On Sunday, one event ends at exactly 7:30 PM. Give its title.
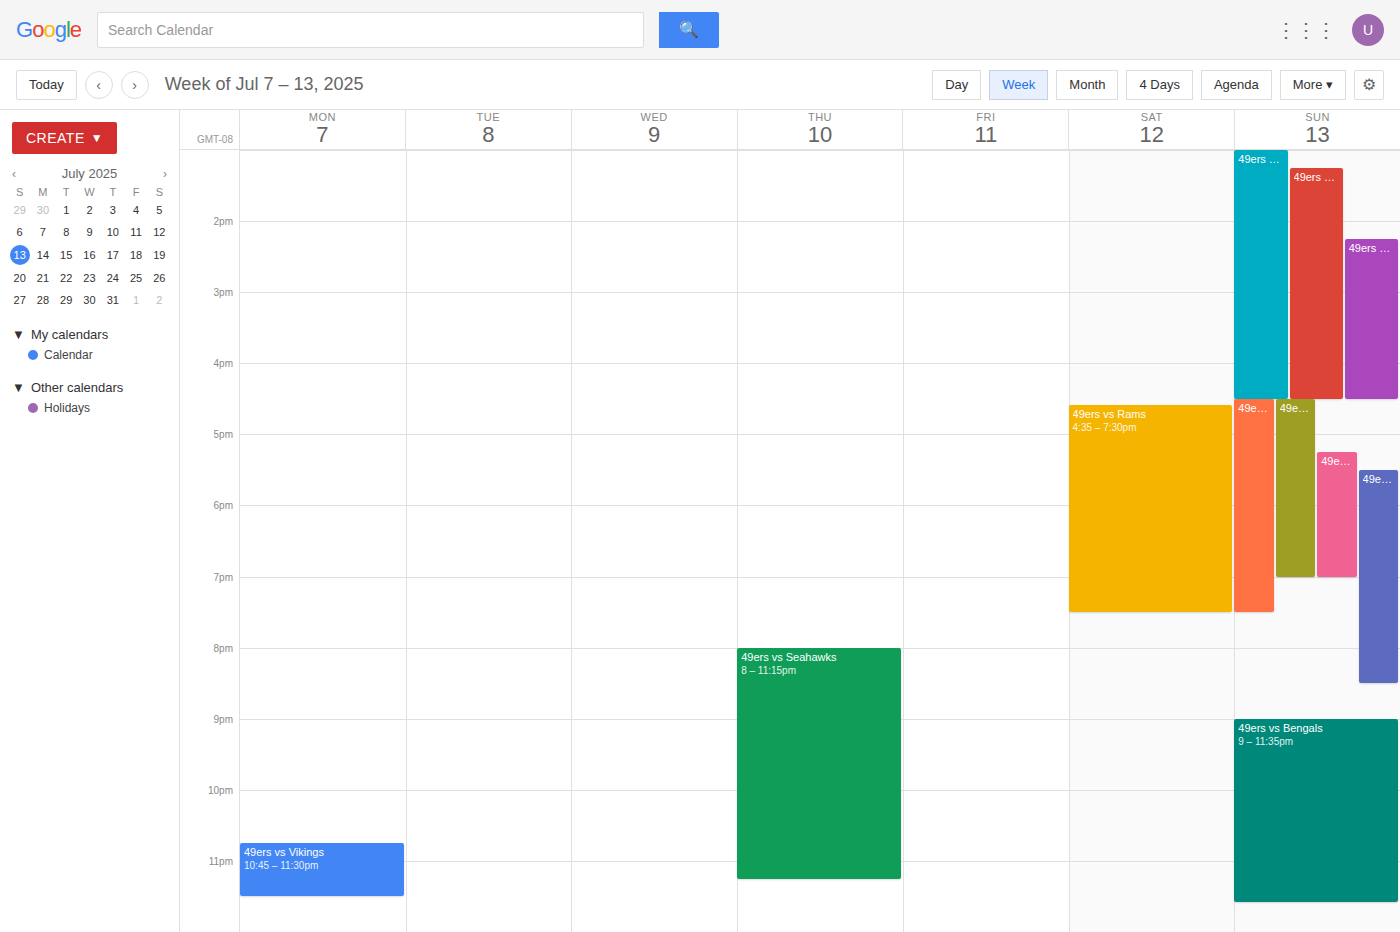
"49ers at Cardinals"